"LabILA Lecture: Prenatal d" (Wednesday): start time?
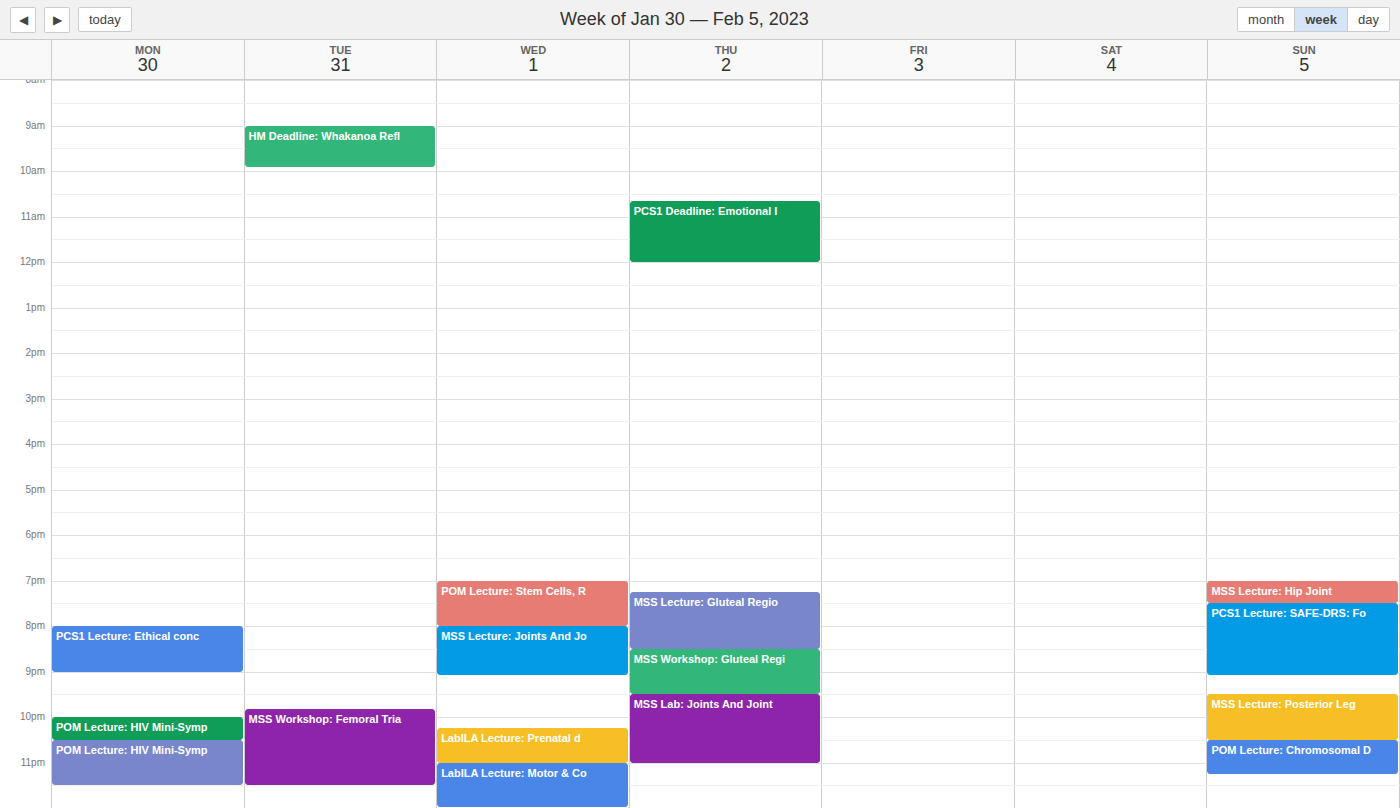
10:15 PM